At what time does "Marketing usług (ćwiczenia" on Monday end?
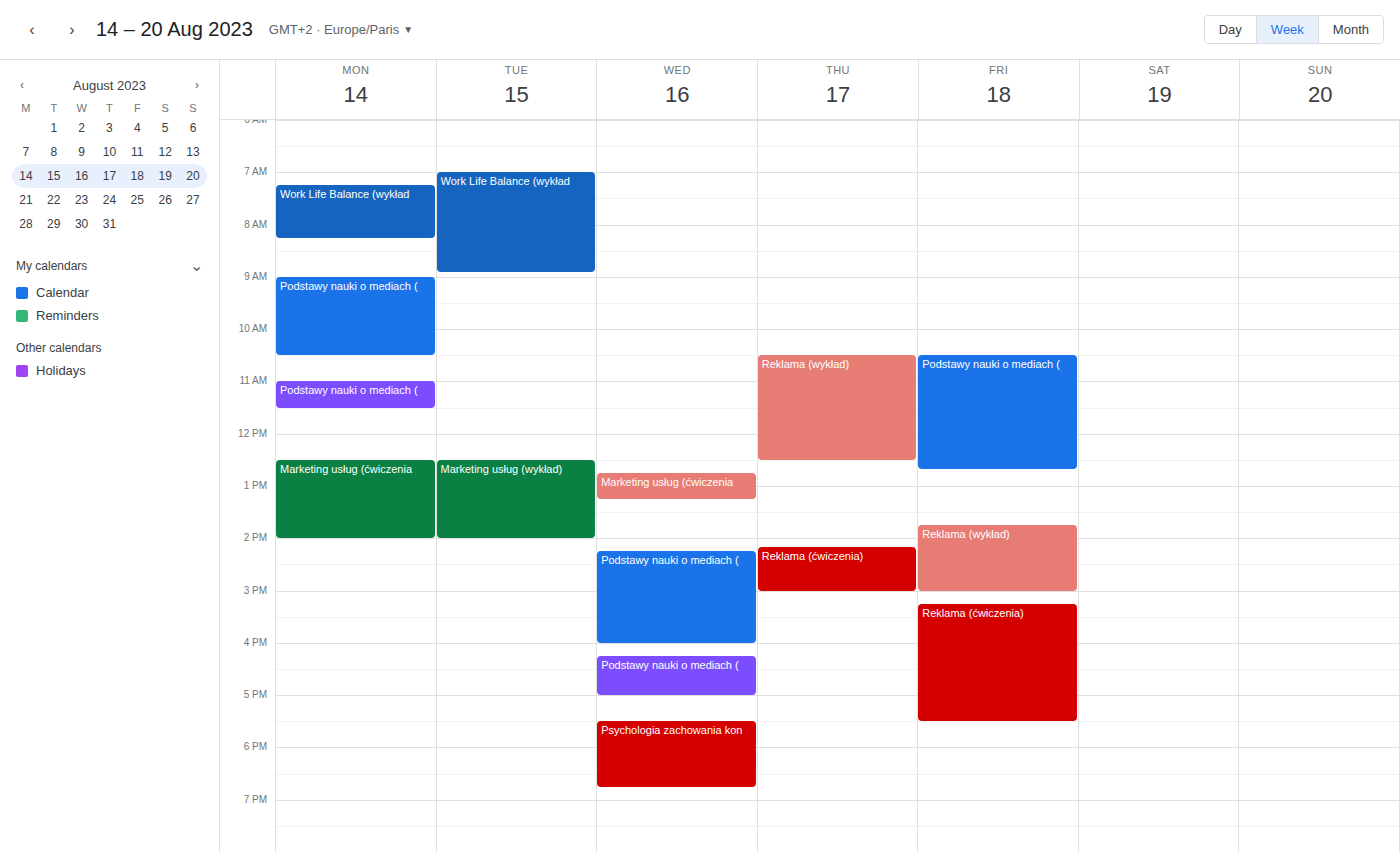
2:00 PM